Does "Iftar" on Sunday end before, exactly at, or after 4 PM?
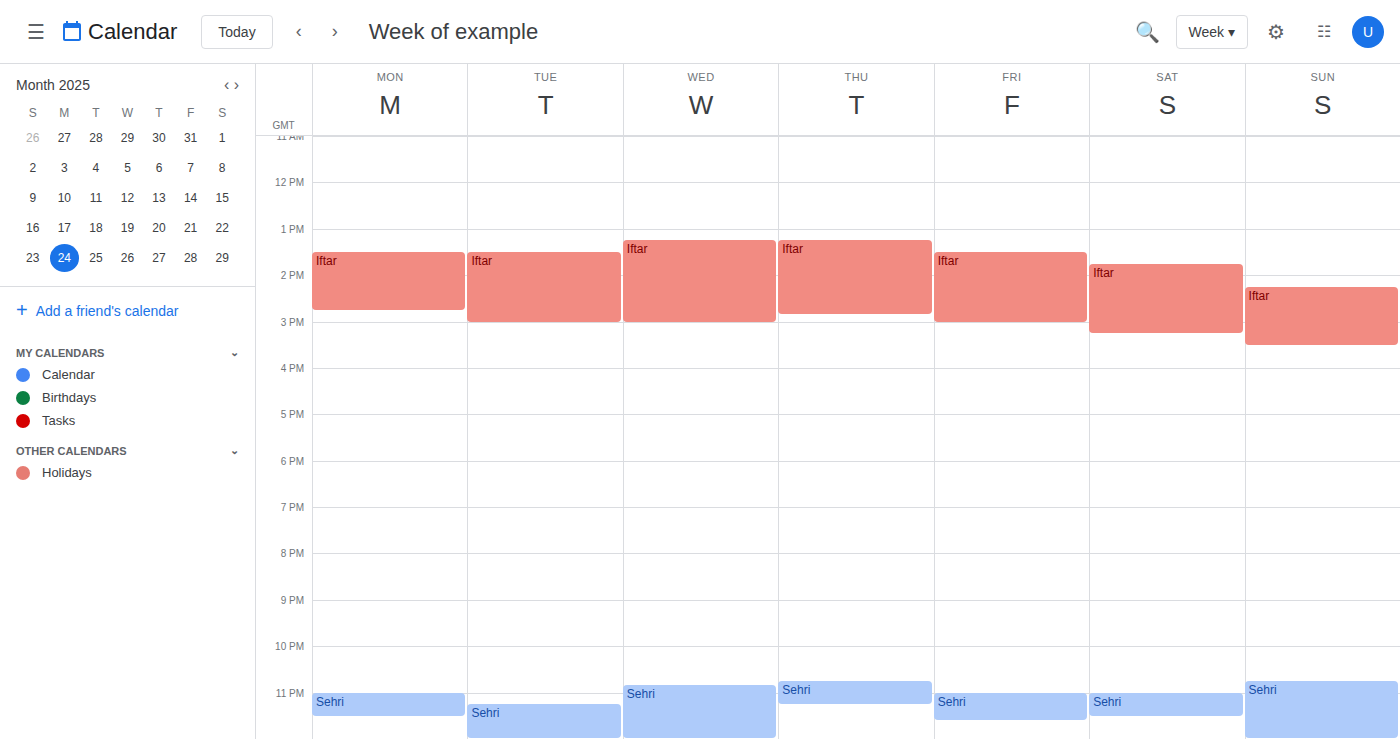
3:30 PM -- before 4 PM, 30 minutes above the 4 PM line.